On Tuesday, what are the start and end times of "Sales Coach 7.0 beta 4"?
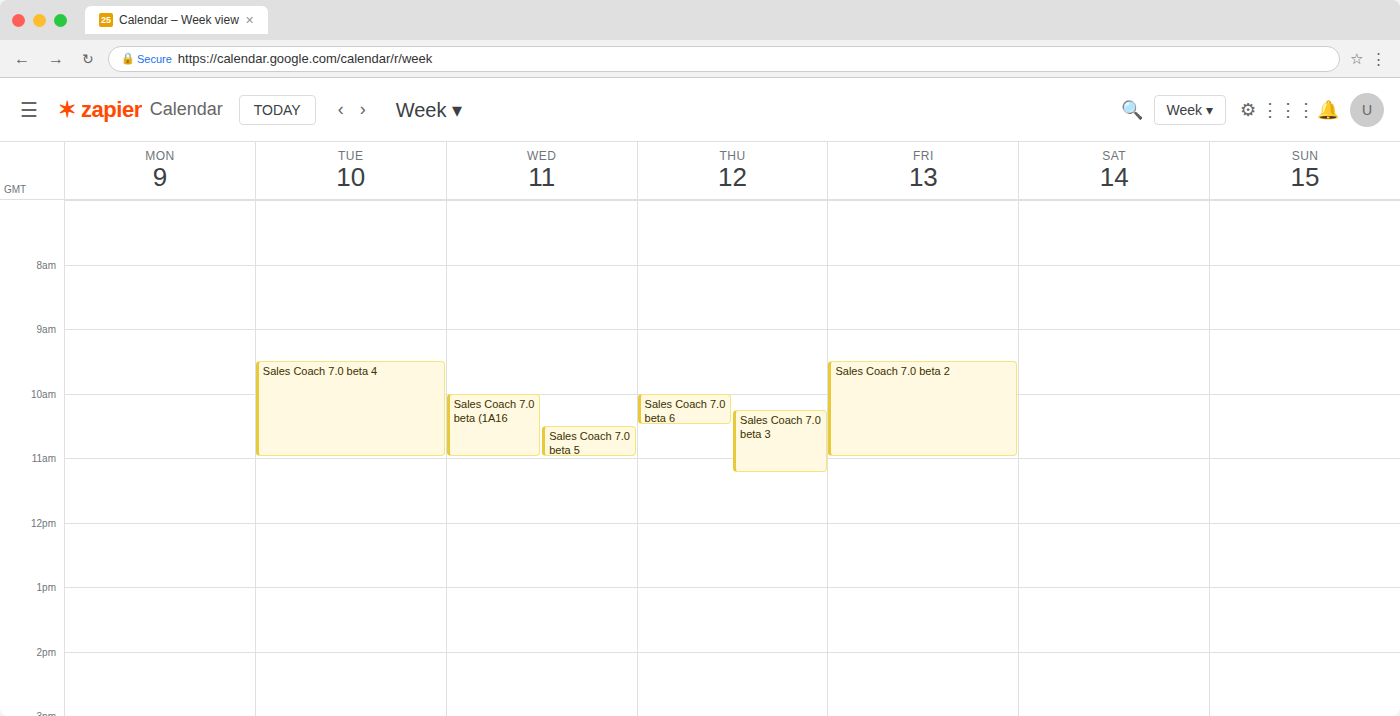
9:30 AM to 11:00 AM